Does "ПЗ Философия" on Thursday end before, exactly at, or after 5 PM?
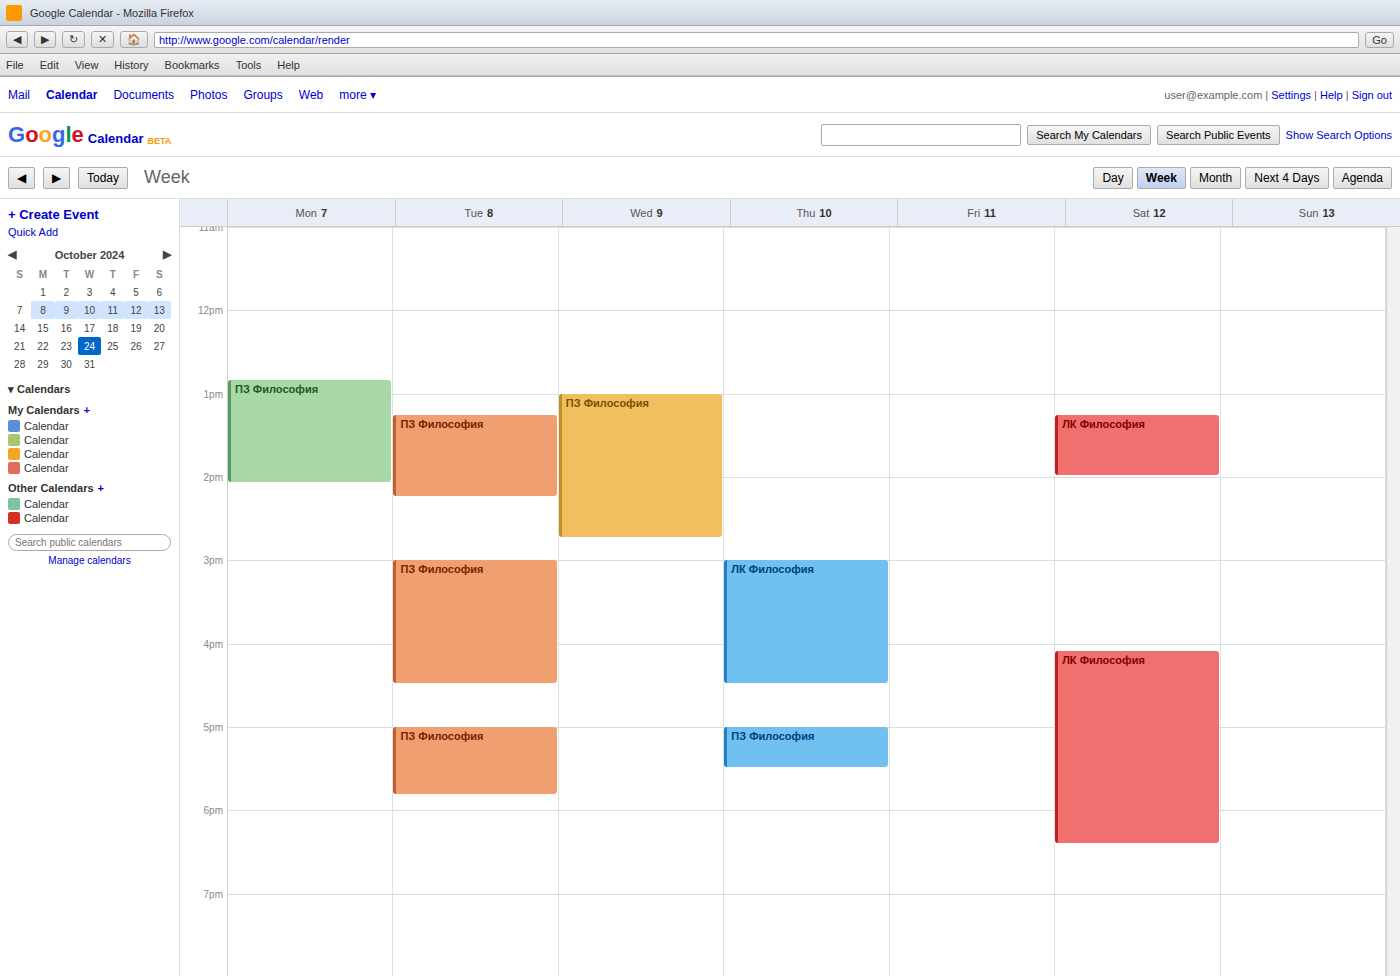
5:30 PM -- after 5 PM, 30 minutes below the 5 PM line.